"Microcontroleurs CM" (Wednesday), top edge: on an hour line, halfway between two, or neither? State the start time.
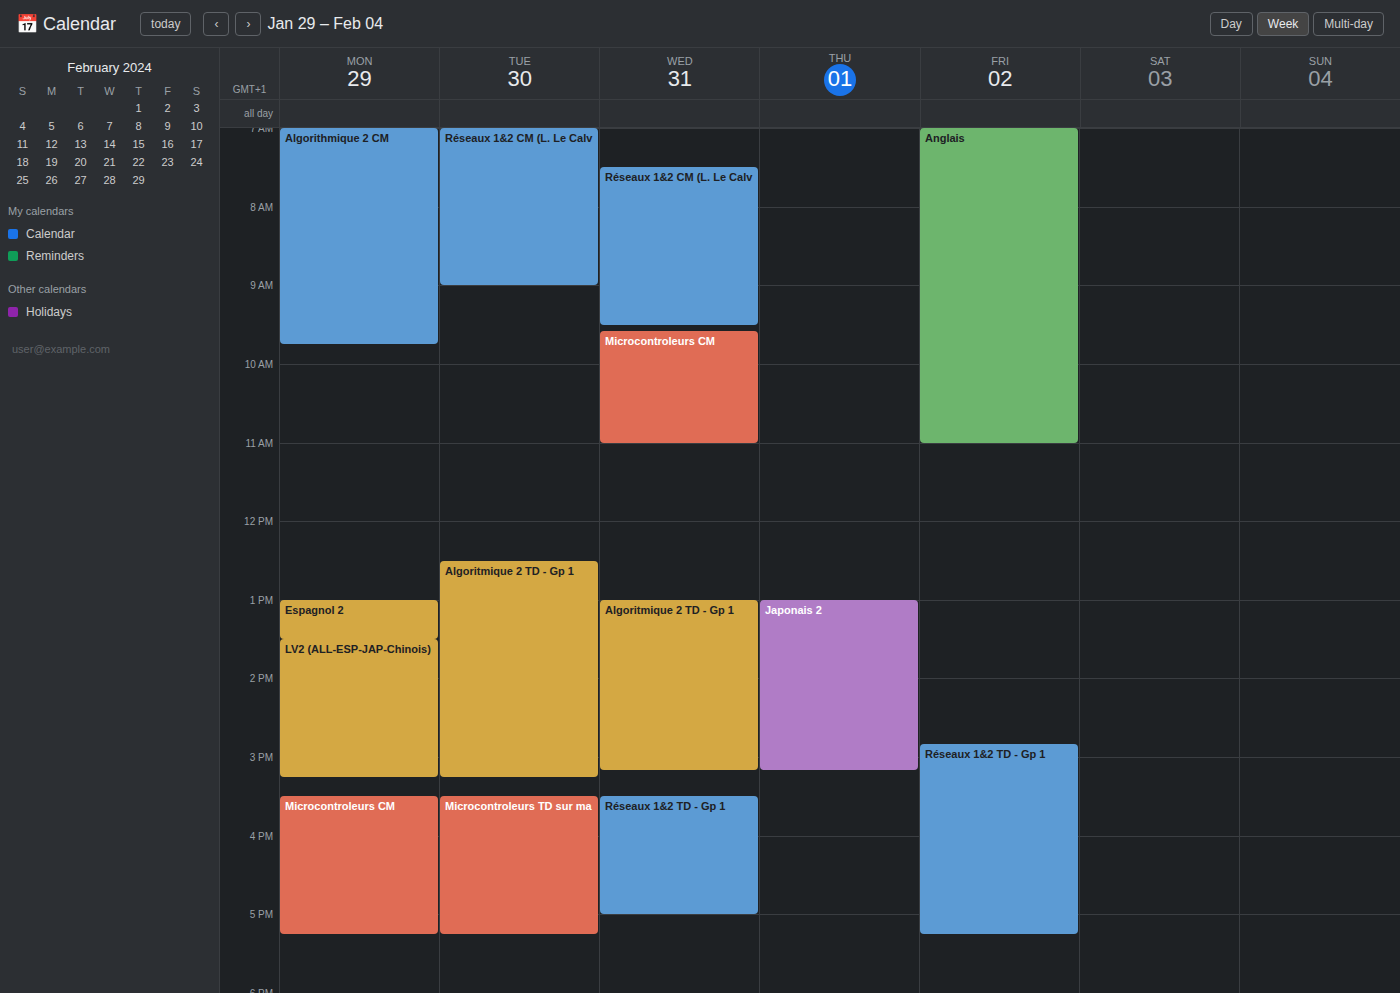
9:35 AM -- neither: 35 minutes below the 9 AM line and 25 minutes above the 10 AM line.